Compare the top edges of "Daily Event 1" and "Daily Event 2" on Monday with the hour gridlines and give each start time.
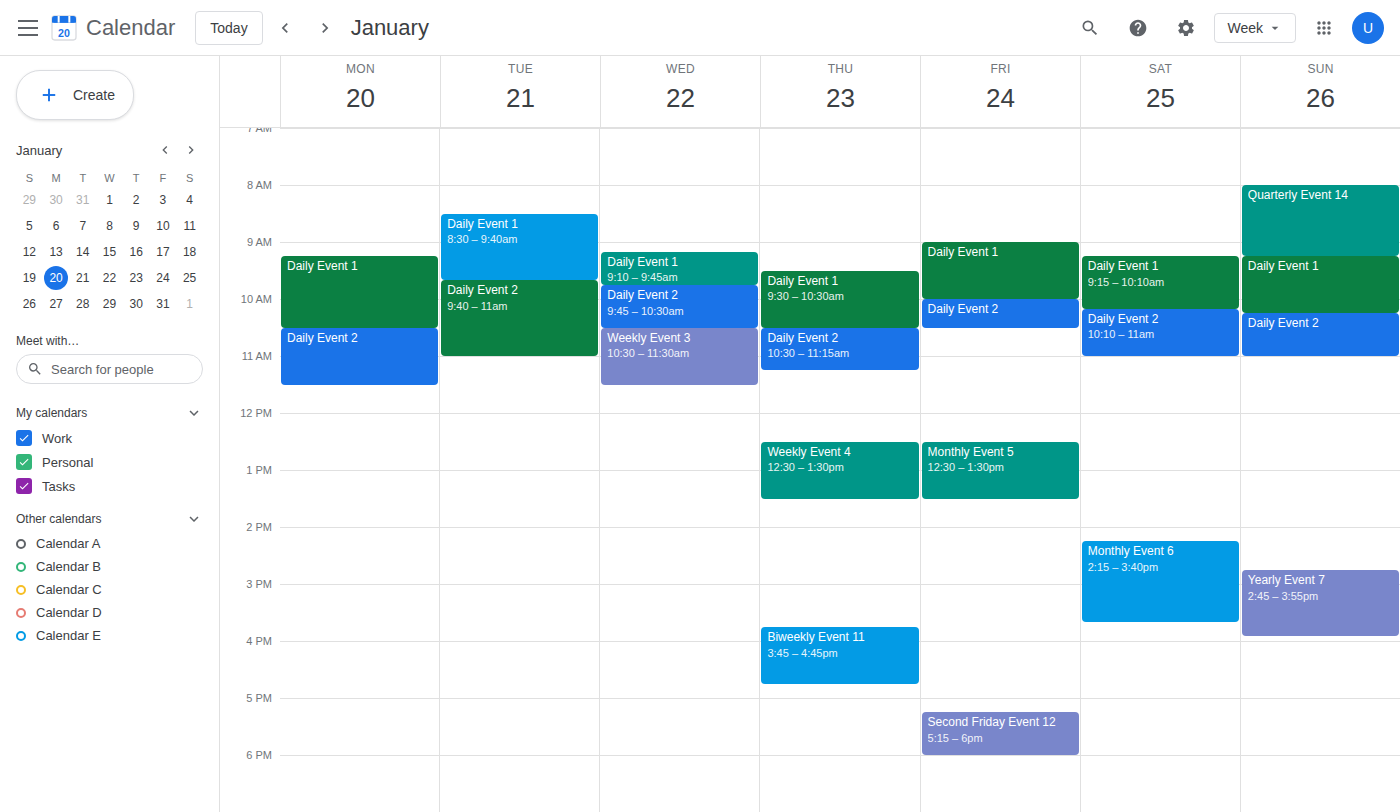
"Daily Event 1": 9:15 AM, neither: a quarter of the way from the 9 AM line to the 10 AM line. "Daily Event 2": 10:30 AM, halfway between the 10 AM and 11 AM lines.